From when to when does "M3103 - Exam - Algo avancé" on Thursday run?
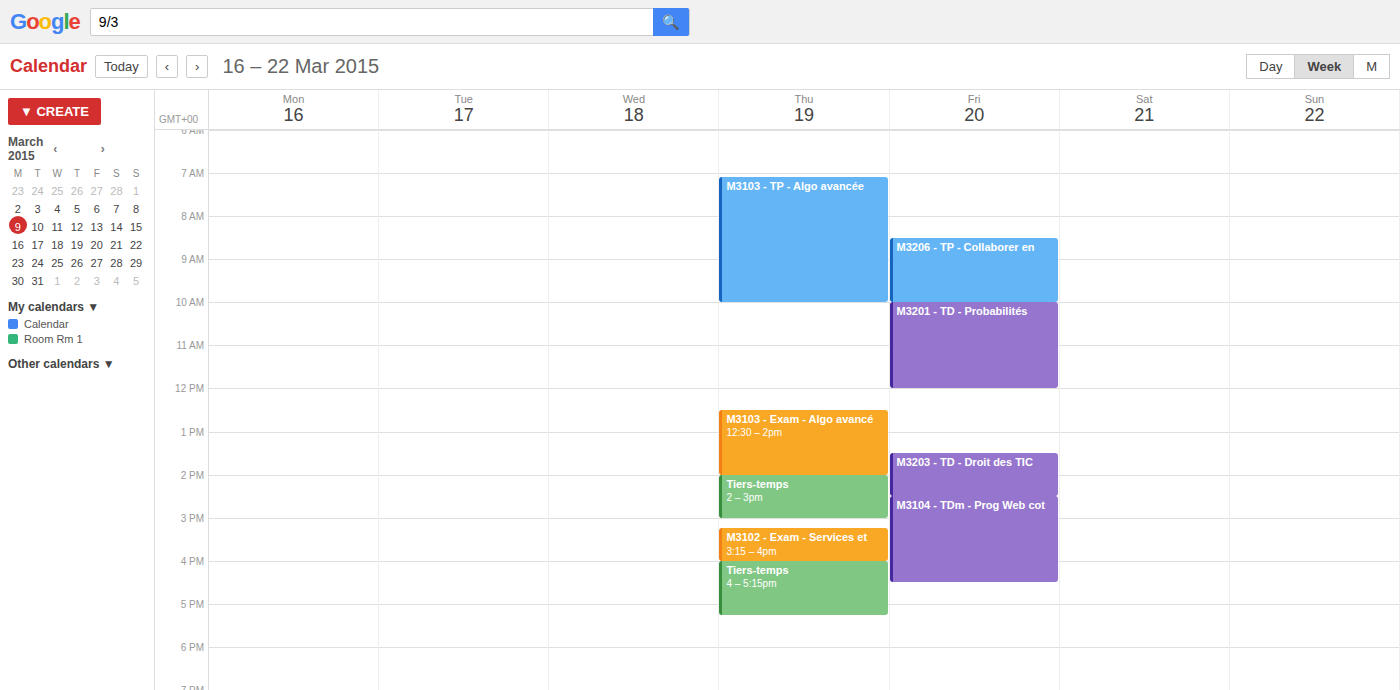
12:30 PM to 2:00 PM